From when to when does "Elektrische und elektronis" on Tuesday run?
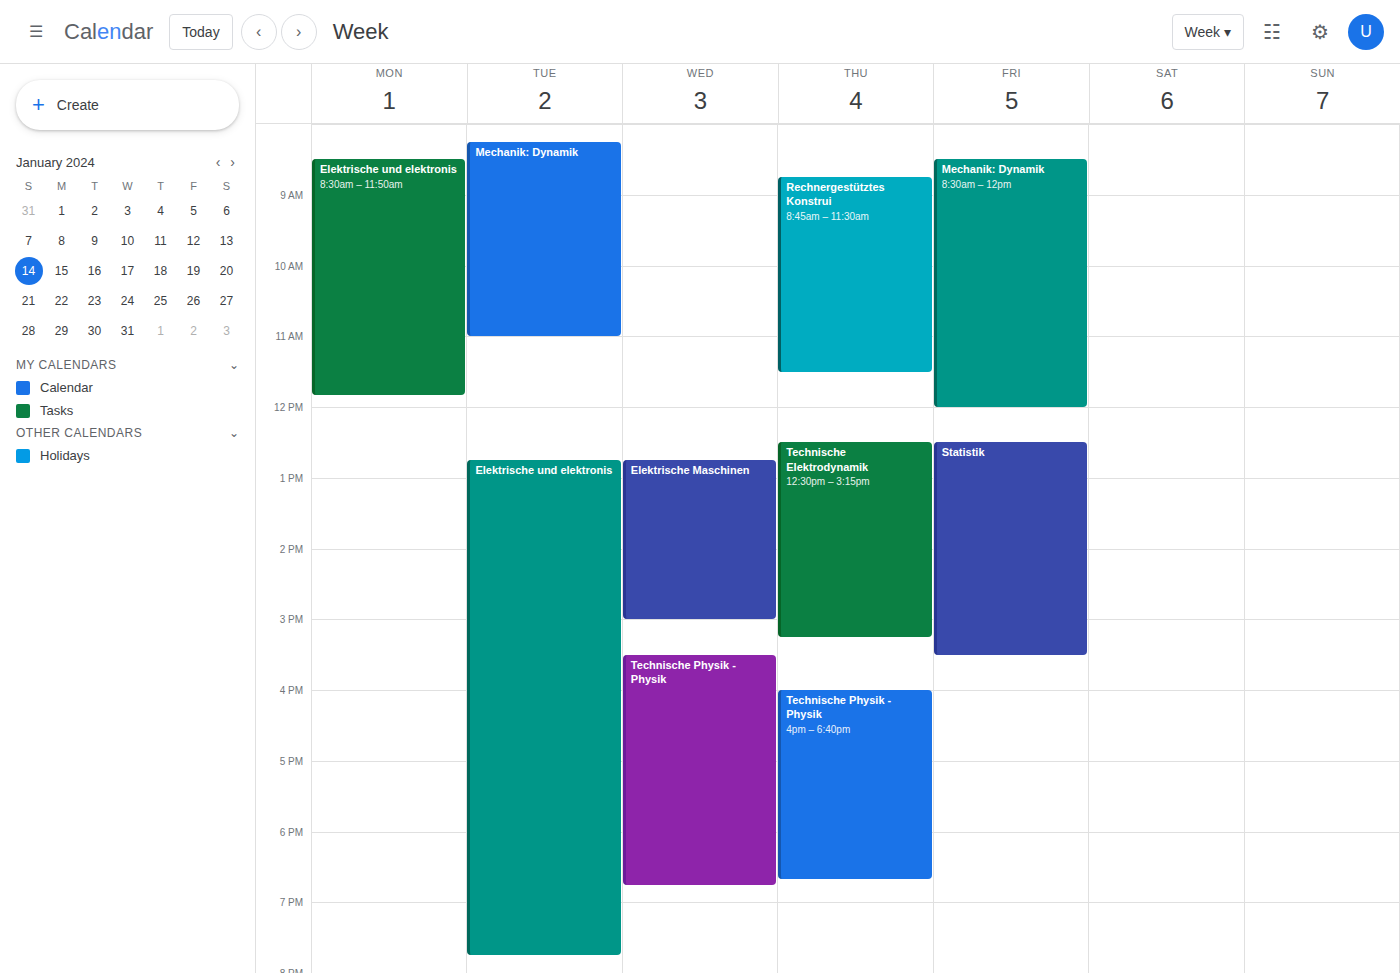
12:45 PM to 7:45 PM